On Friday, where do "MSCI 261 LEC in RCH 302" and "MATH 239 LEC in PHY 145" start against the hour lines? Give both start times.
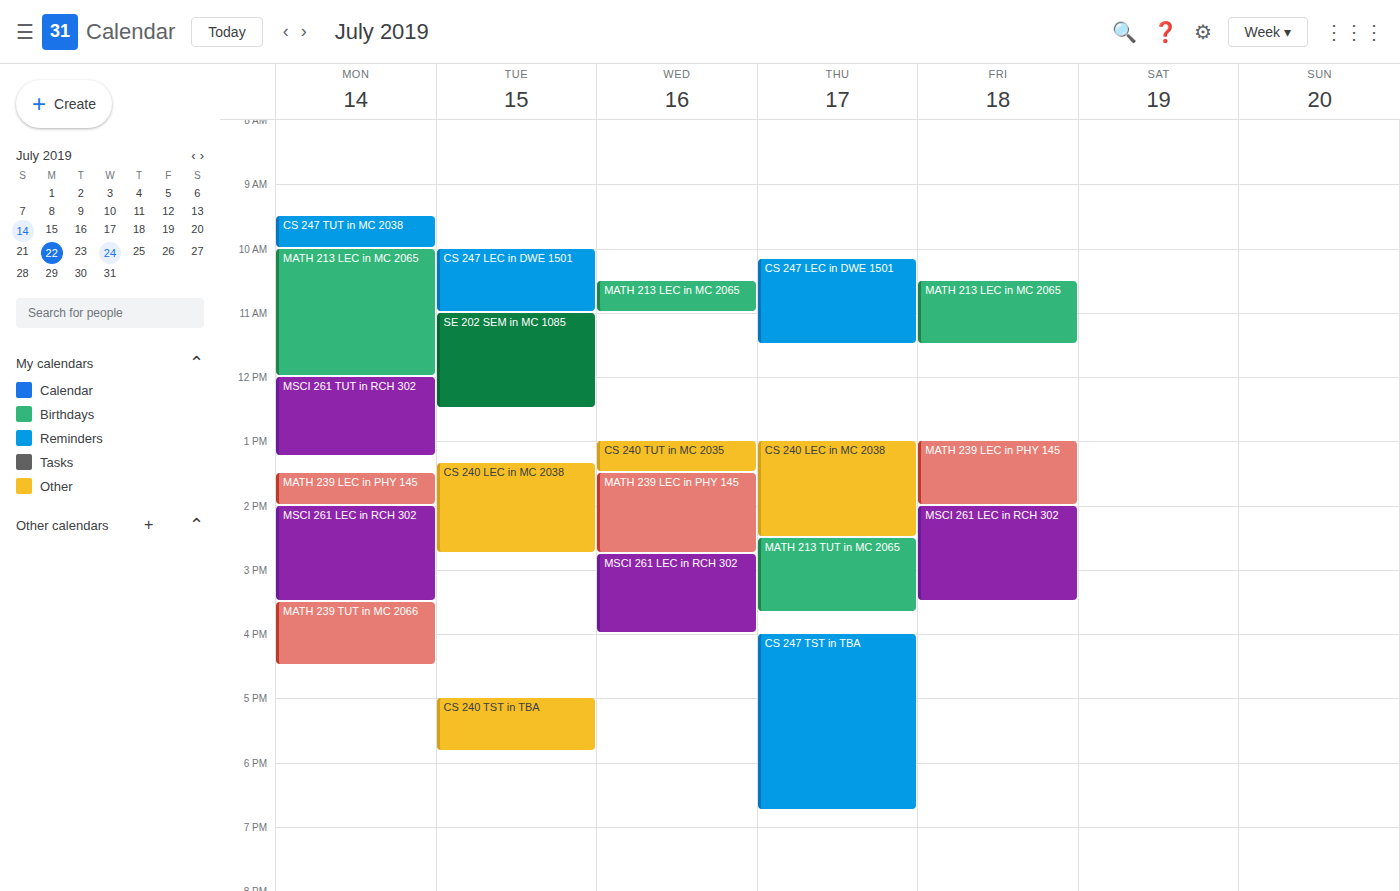
"MSCI 261 LEC in RCH 302": 2:00 PM, exactly on the 2 PM line. "MATH 239 LEC in PHY 145": 1:00 PM, exactly on the 1 PM line.